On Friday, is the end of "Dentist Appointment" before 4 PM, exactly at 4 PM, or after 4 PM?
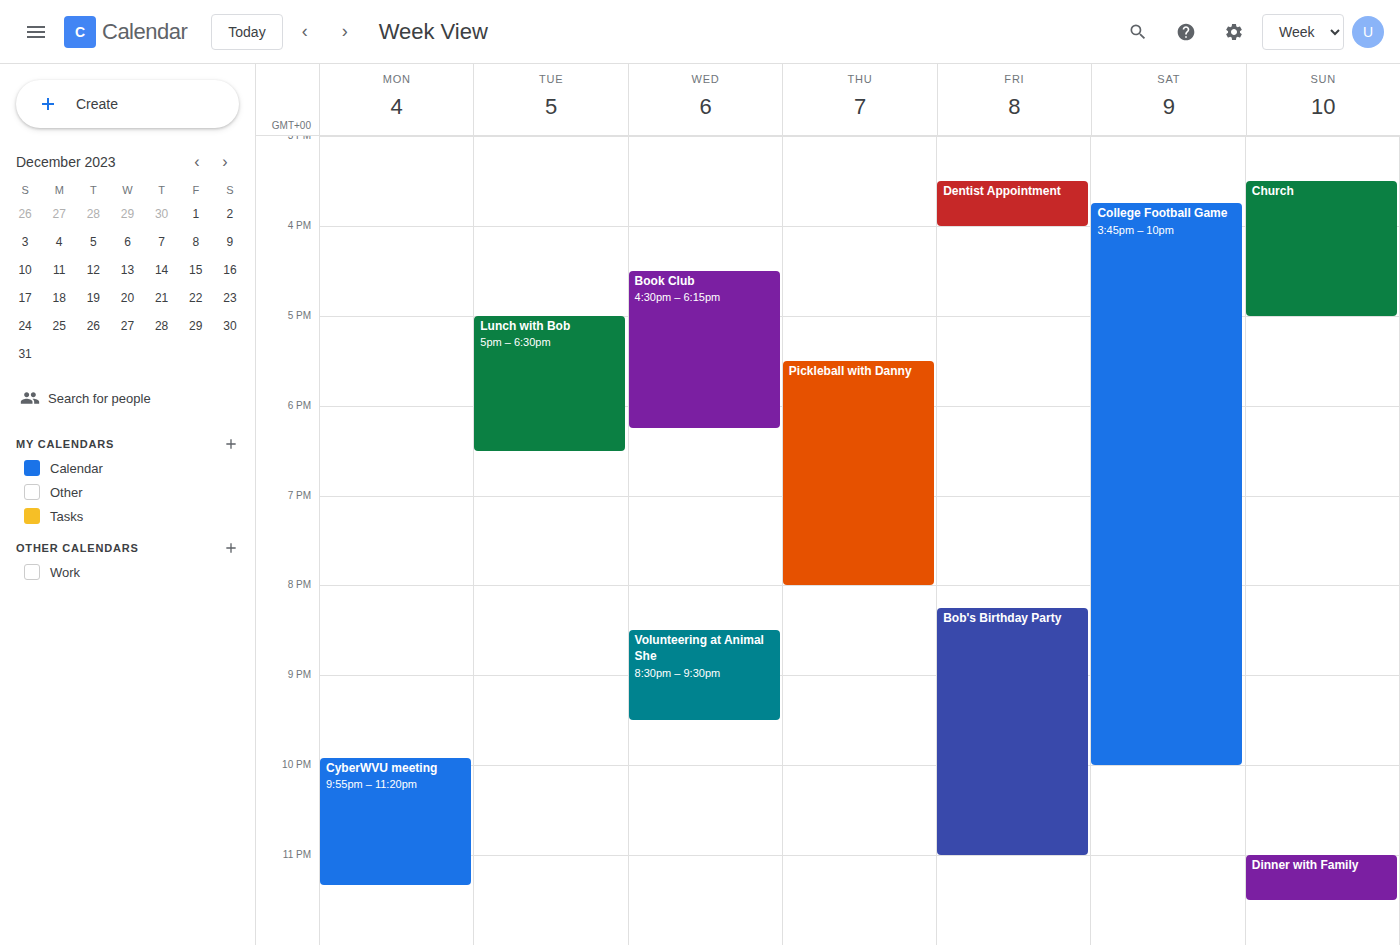
4:00 PM -- exactly at 4 PM, on the 4 PM line.